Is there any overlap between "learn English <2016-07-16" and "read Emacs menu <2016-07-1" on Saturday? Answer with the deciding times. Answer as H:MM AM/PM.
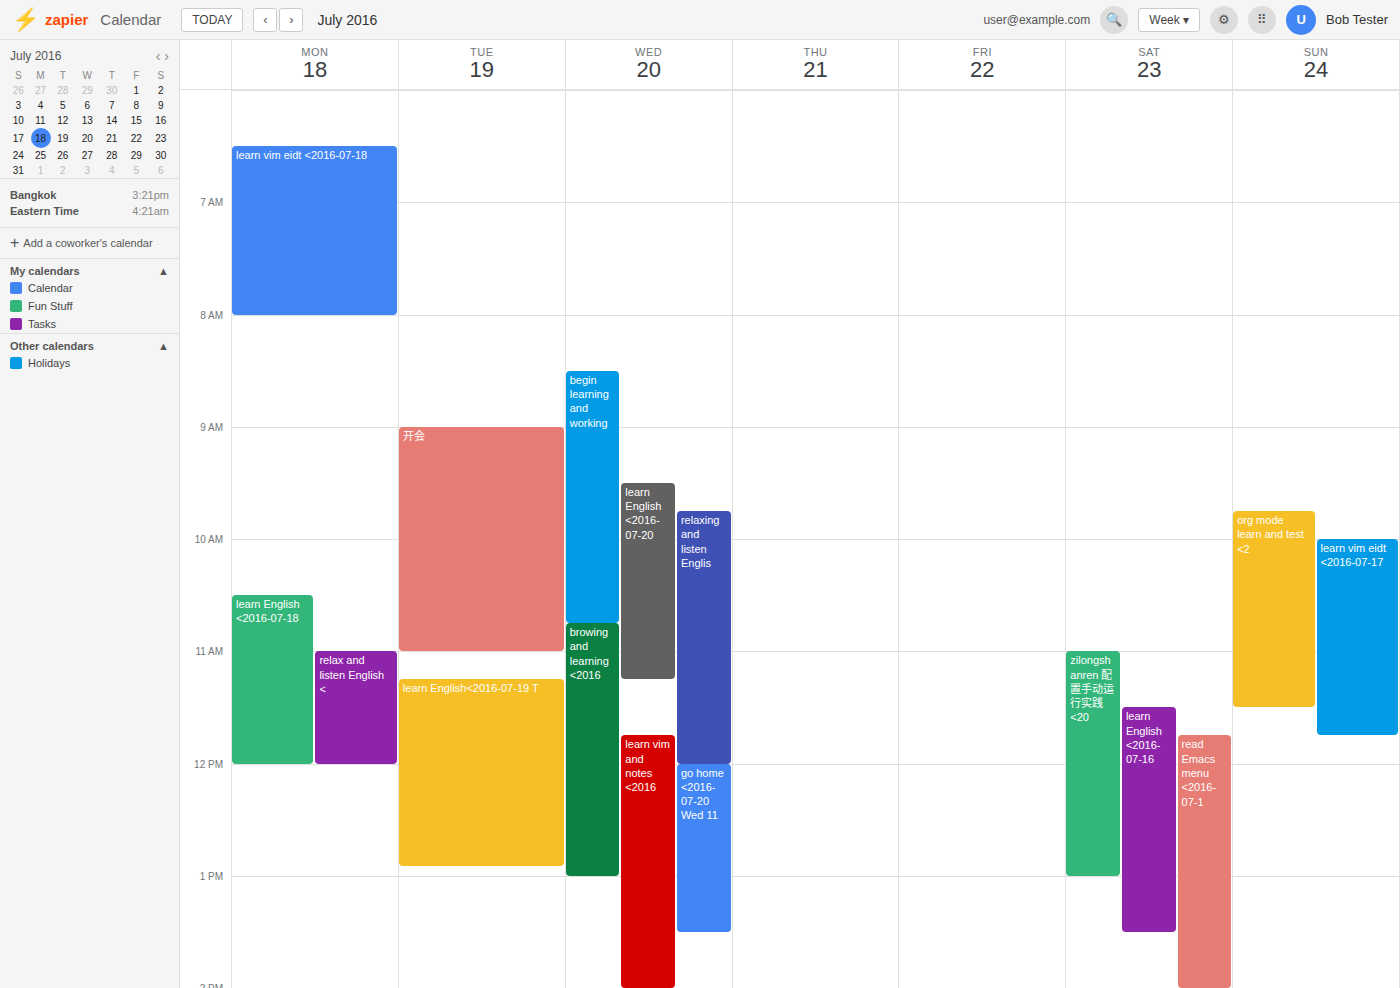
"read Emacs menu <2016-07-1" starts at 11:45 AM, before "learn English <2016-07-16" ends at 1:30 PM -- they overlap.